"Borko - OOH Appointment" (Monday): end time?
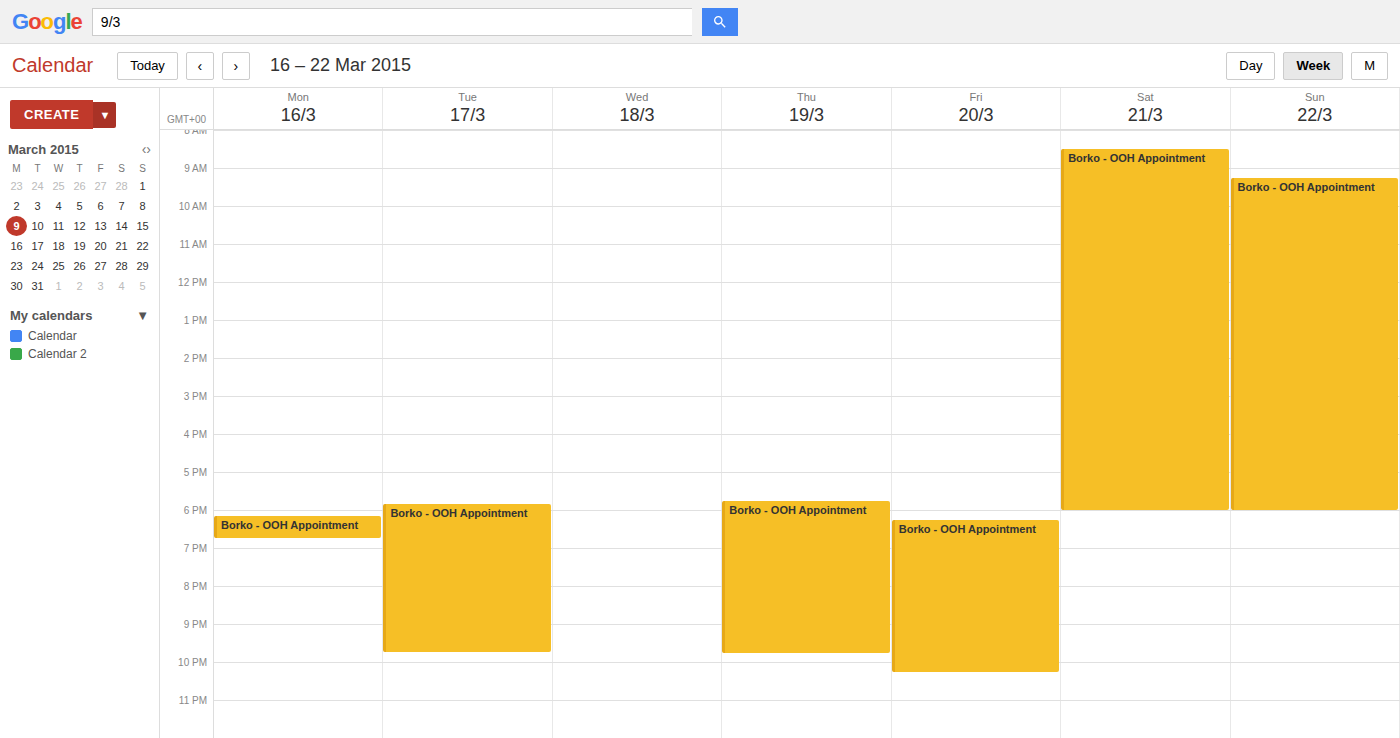
6:45 PM